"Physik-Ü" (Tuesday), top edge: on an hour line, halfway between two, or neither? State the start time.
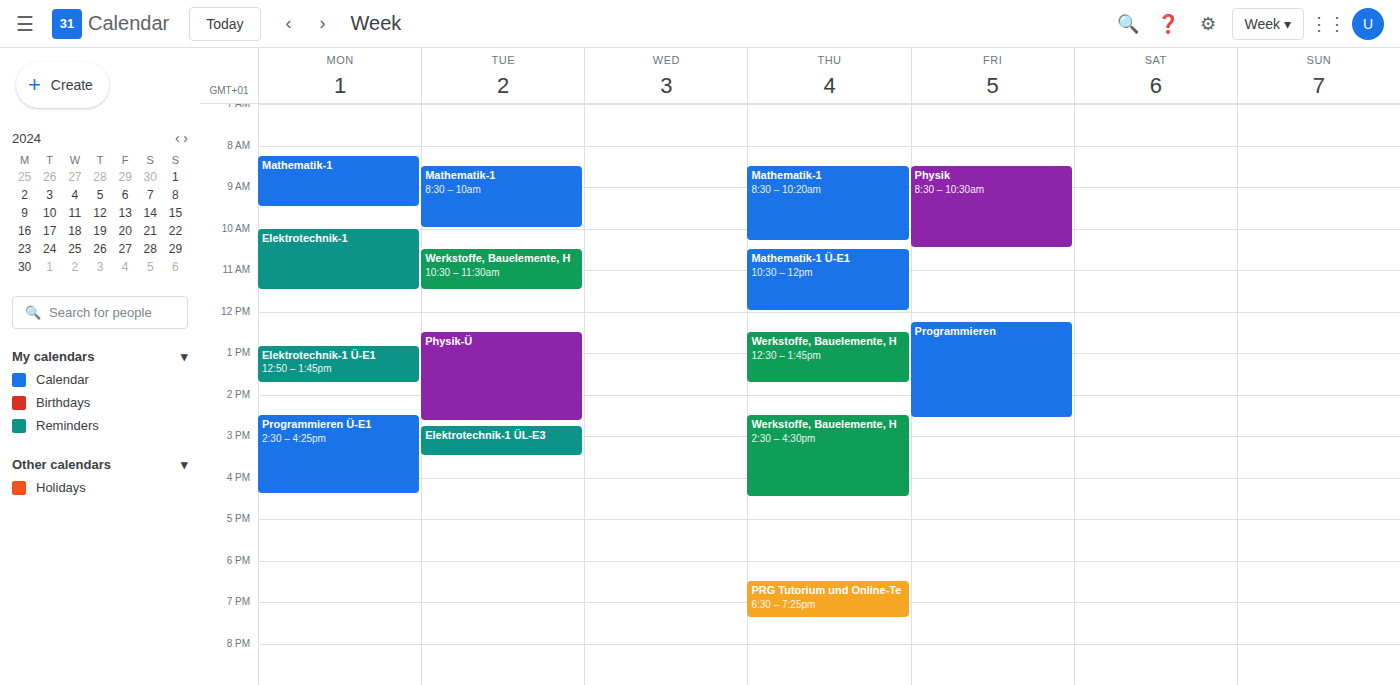
12:30 PM -- halfway between the 12 PM and 1 PM lines.